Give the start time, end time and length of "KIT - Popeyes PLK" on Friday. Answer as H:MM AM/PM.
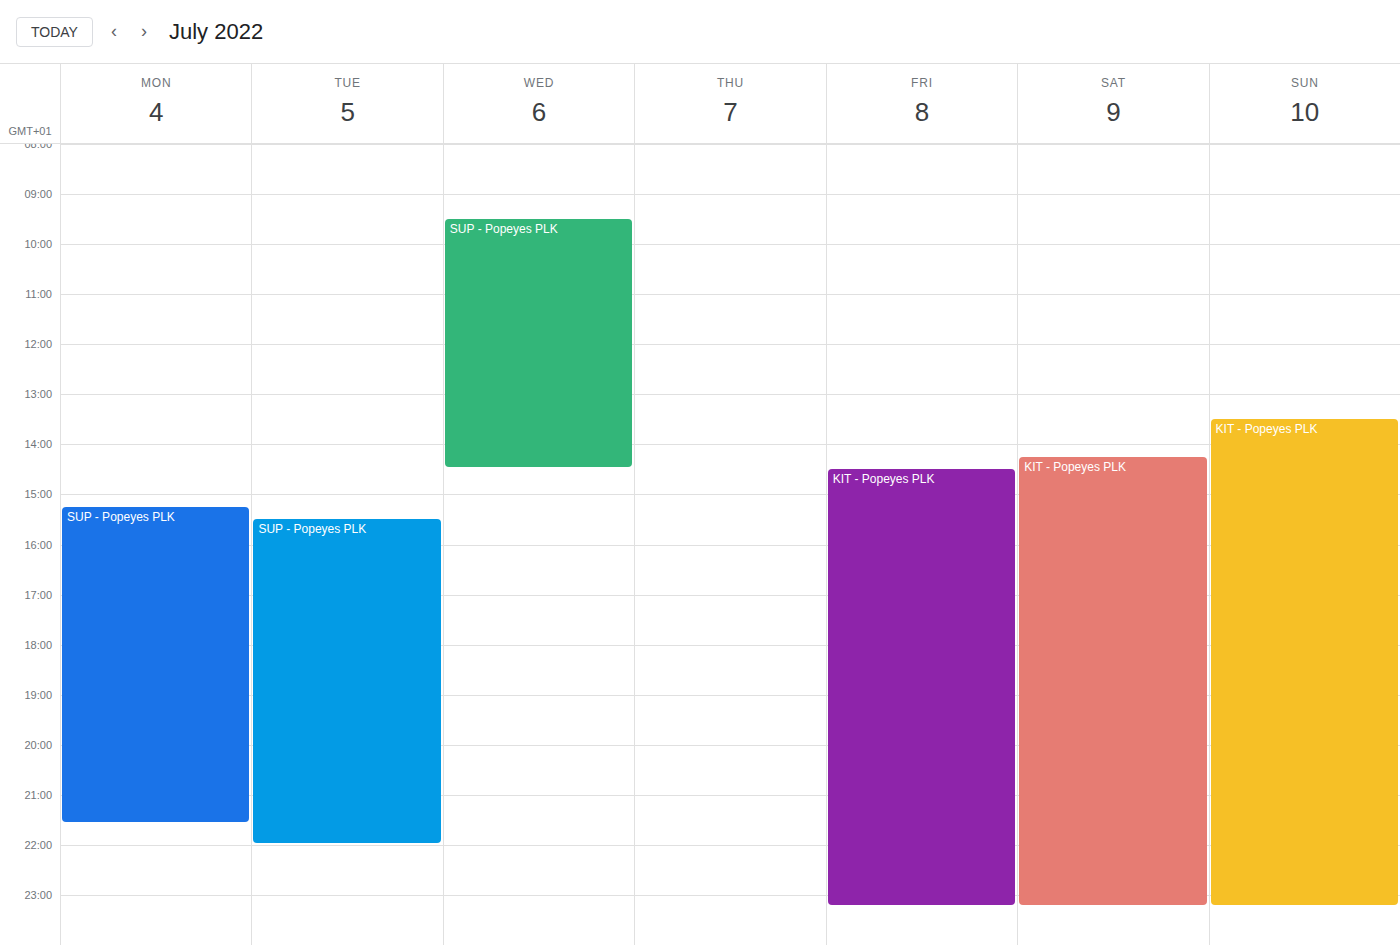
2:30 PM to 11:15 PM, 8 hours 45 minutes